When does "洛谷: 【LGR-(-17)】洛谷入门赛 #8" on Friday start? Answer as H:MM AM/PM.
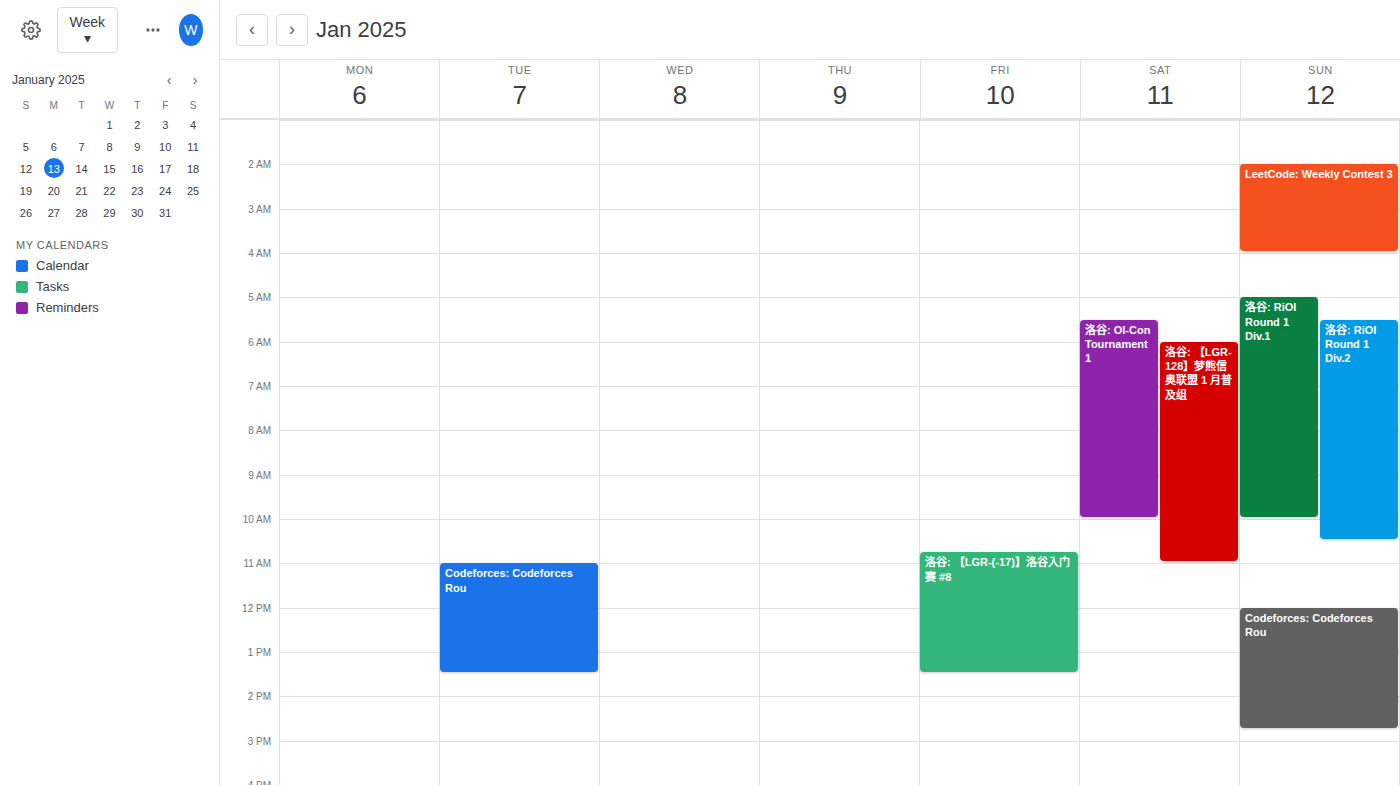
10:45 AM